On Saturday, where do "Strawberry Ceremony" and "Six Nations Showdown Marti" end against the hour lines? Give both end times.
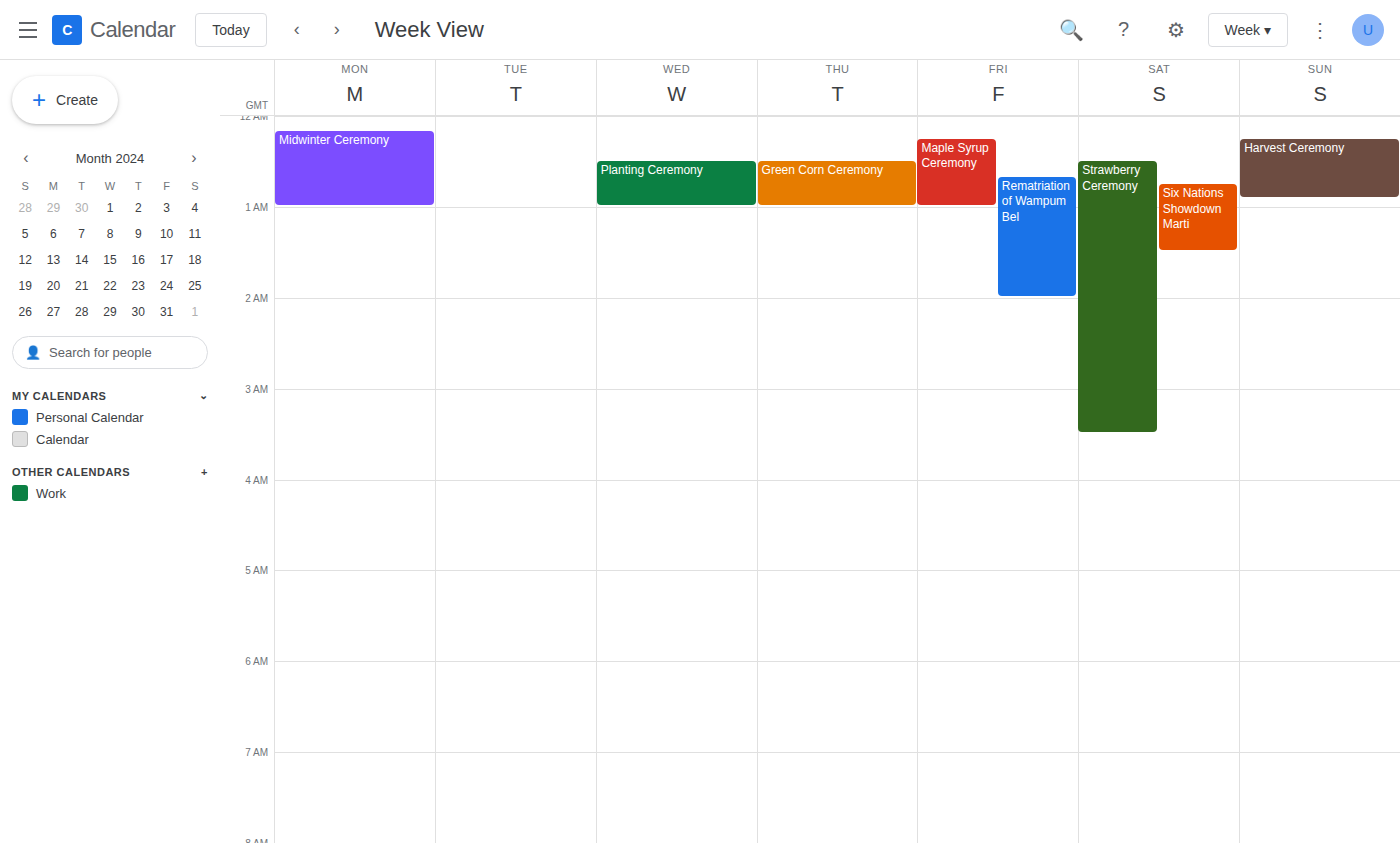
"Strawberry Ceremony": 3:30 AM, halfway between the 3 AM and 4 AM lines. "Six Nations Showdown Marti": 1:30 AM, halfway between the 1 AM and 2 AM lines.